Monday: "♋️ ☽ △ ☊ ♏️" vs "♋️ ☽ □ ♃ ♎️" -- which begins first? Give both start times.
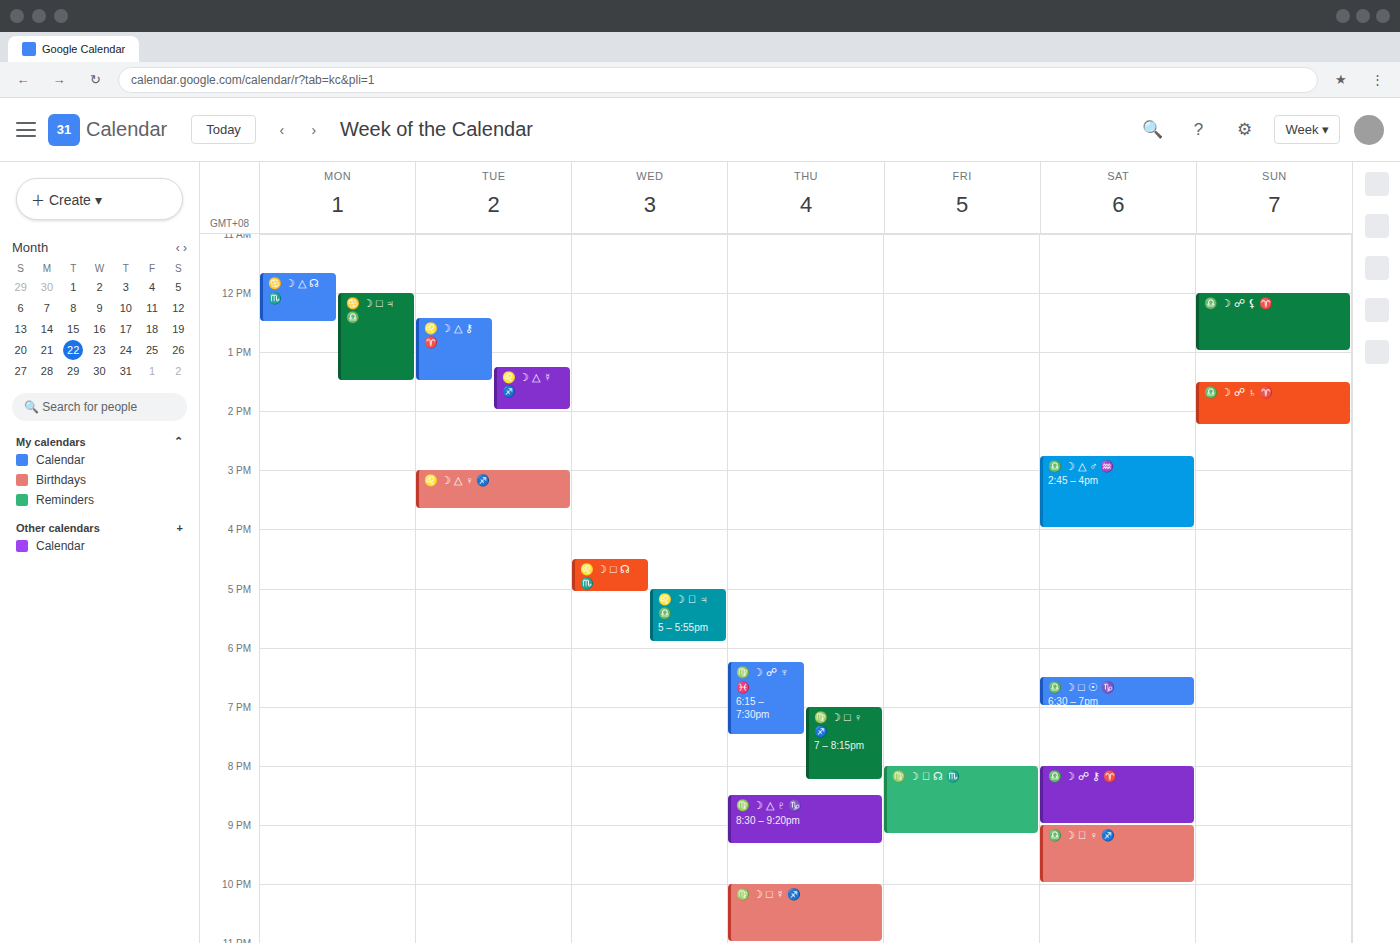
"♋️ ☽ △ ☊ ♏️" 11:40; "♋️ ☽ □ ♃ ♎️" 12:00.